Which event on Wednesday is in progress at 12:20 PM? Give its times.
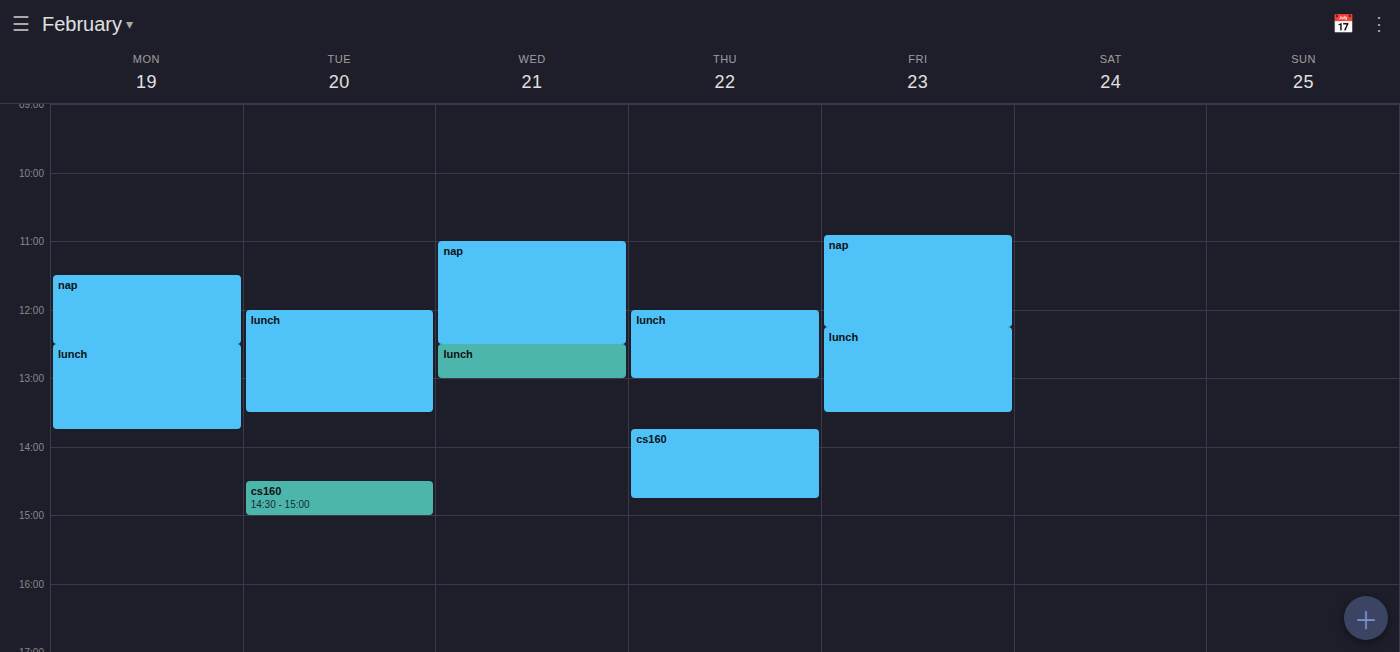
"nap", 11:00 AM to 12:30 PM